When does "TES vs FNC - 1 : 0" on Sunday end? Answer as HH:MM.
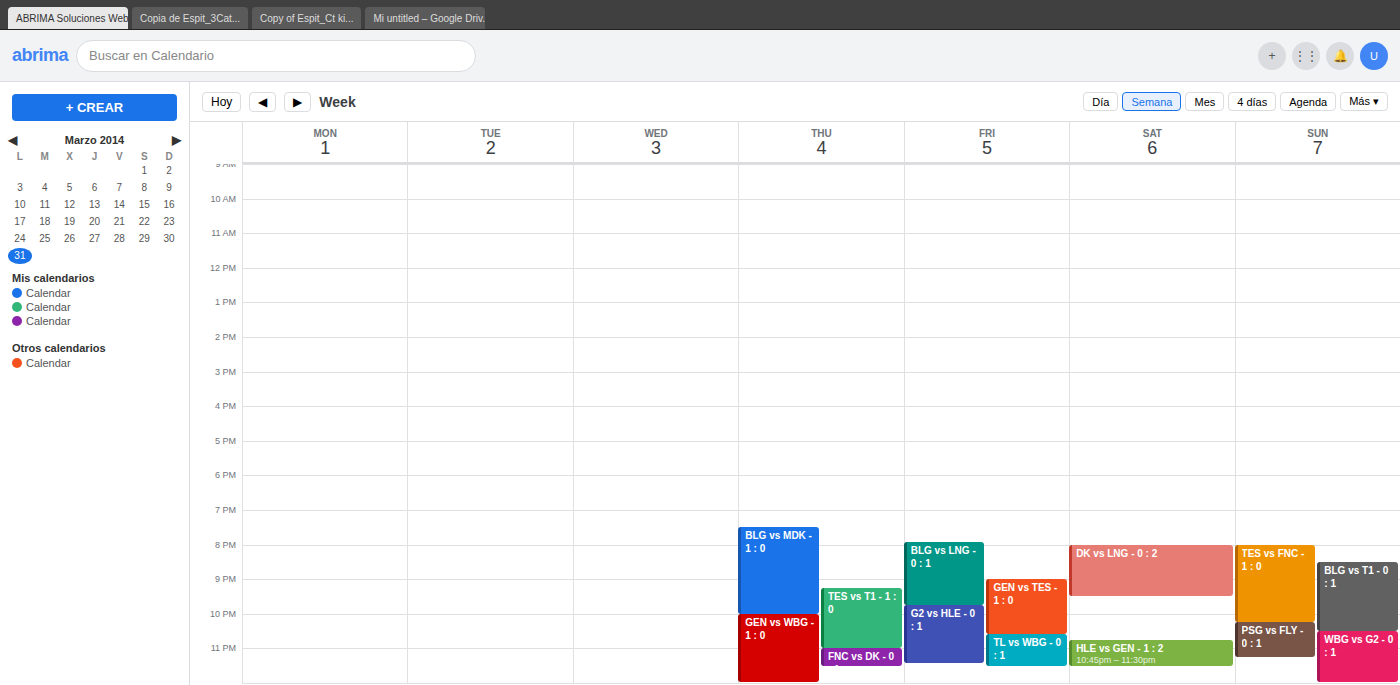
22:15